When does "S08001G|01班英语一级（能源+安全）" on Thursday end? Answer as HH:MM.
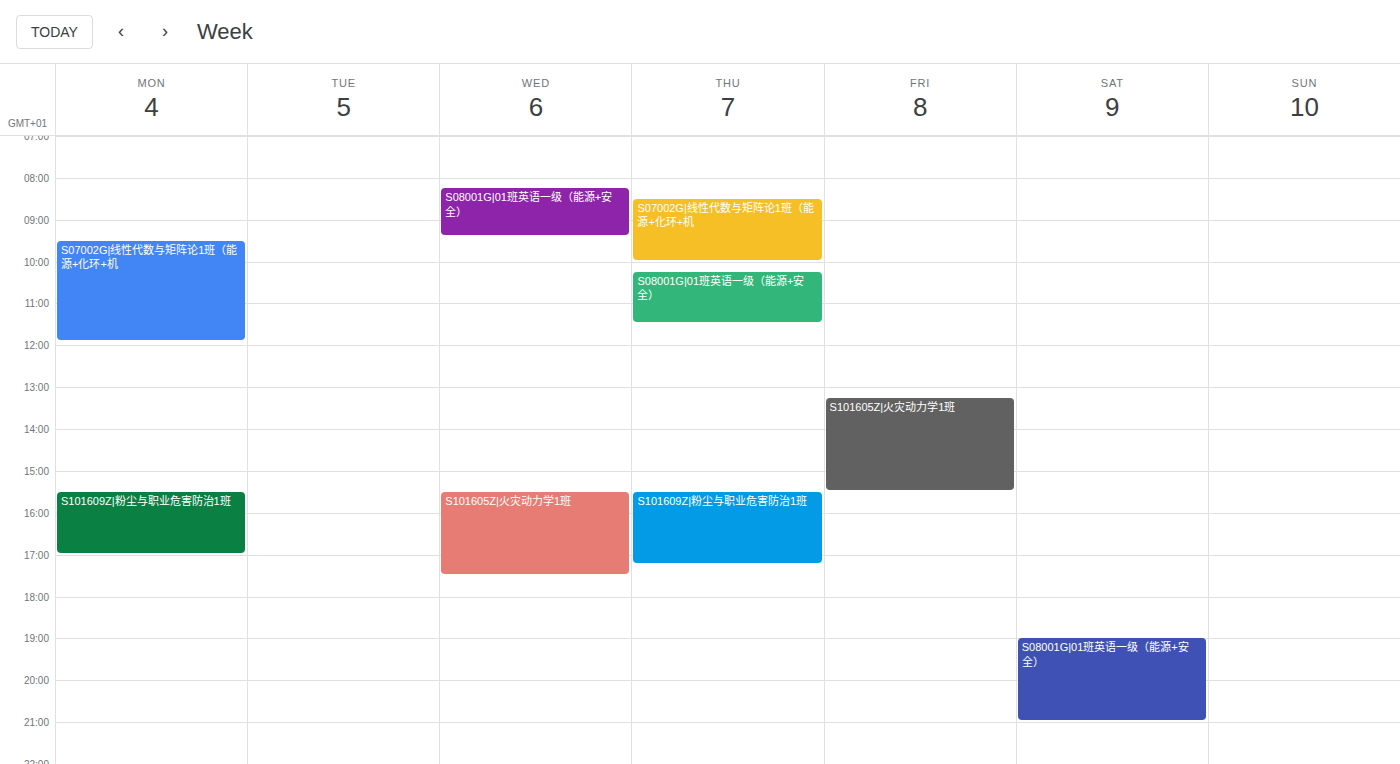
11:30